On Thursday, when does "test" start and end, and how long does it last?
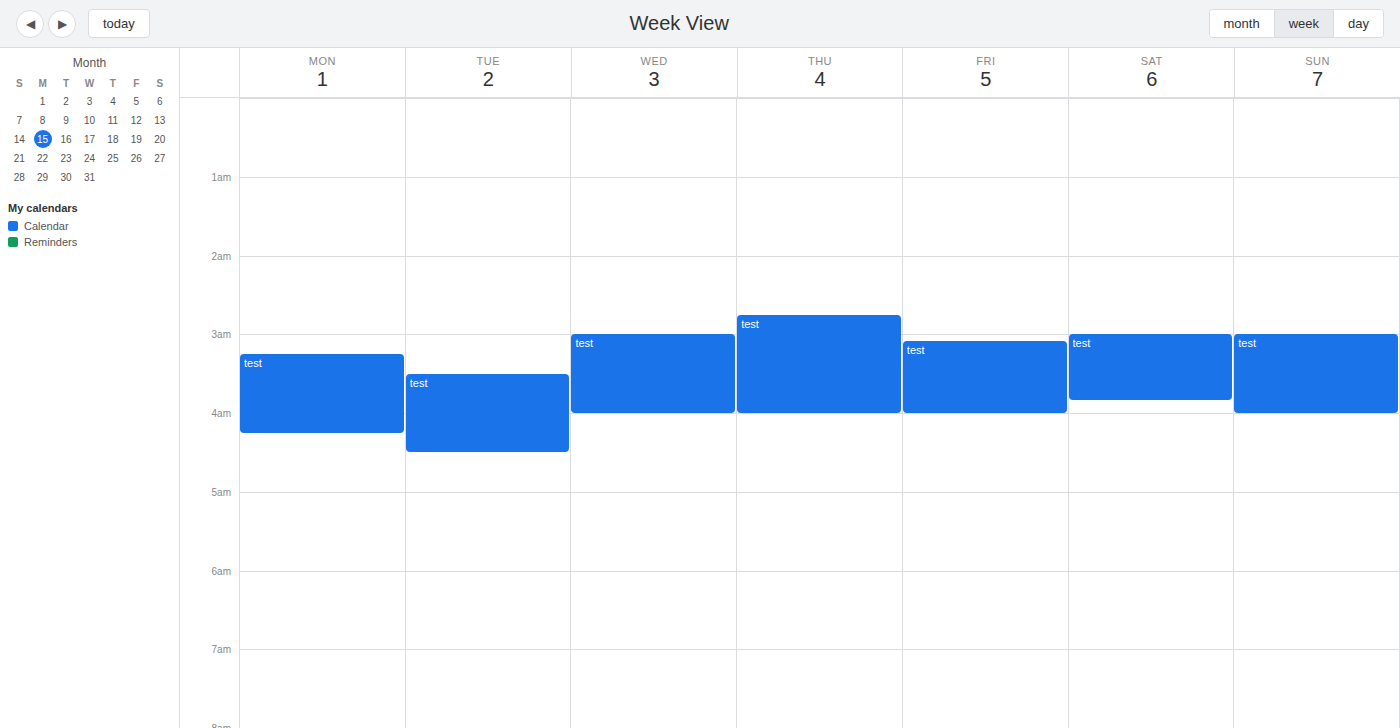
2:45 AM to 4:00 AM, 1 hour 15 minutes